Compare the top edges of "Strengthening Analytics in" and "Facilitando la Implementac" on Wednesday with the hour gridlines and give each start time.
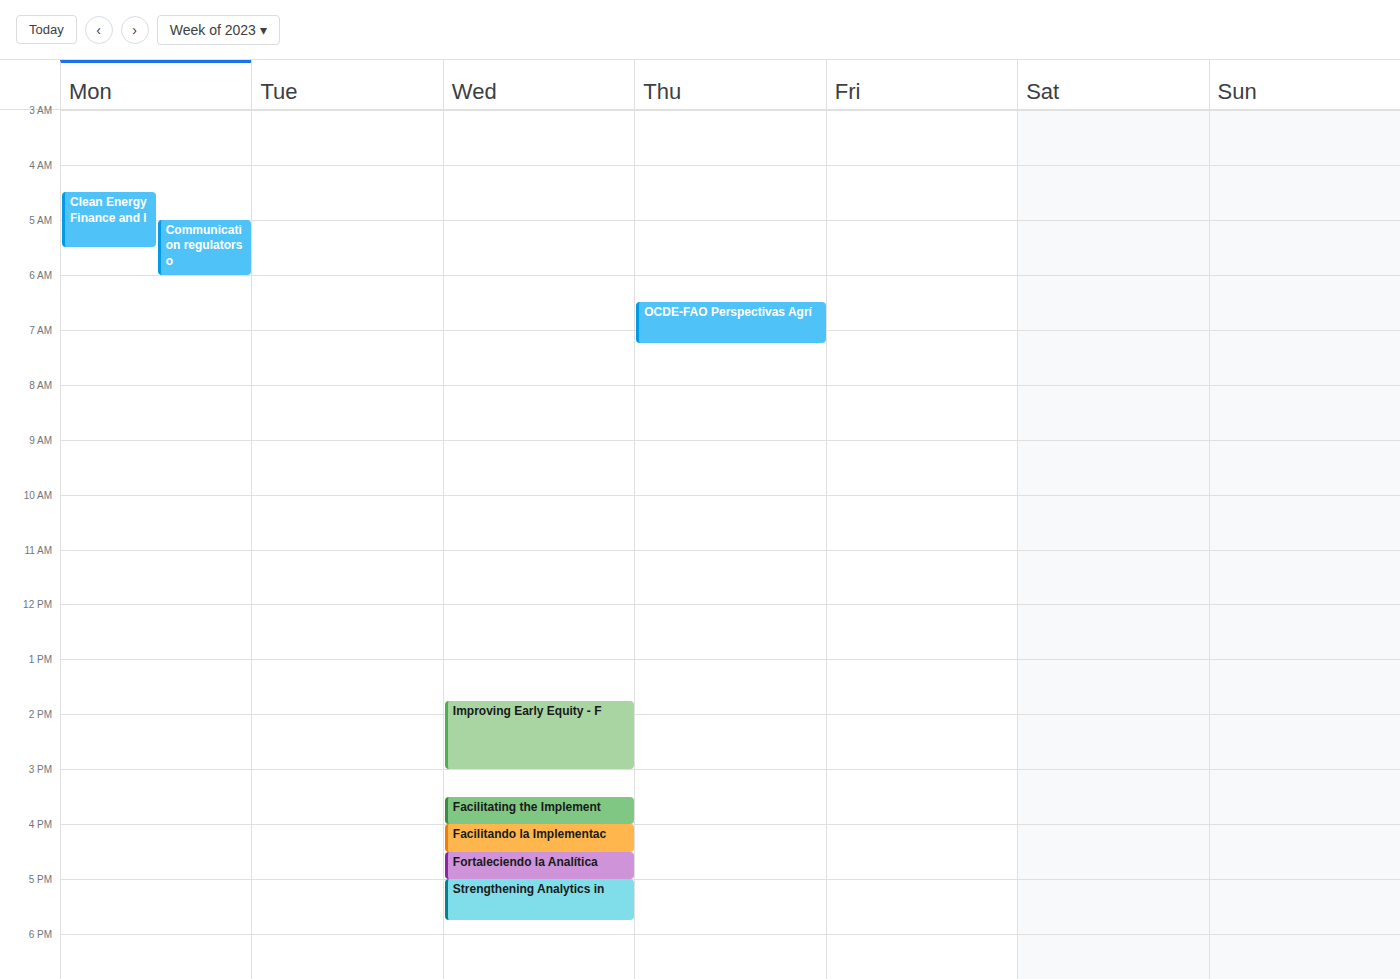
"Strengthening Analytics in": 5:00 PM, exactly on the 5 PM line. "Facilitando la Implementac": 4:00 PM, exactly on the 4 PM line.